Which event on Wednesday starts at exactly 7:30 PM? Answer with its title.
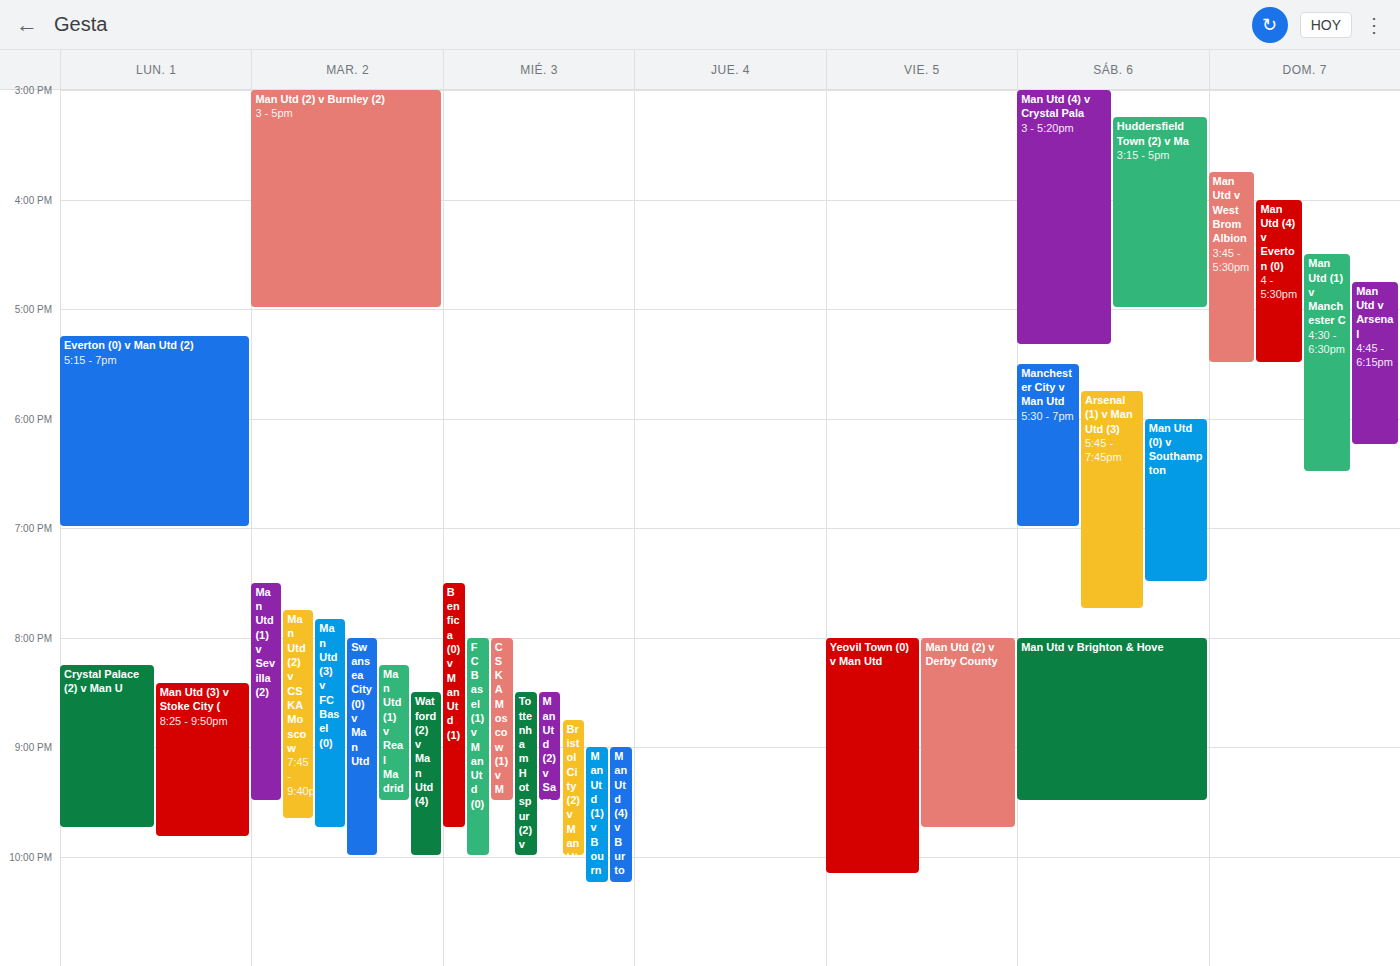
"Benfica (0) v Man Utd (1)"